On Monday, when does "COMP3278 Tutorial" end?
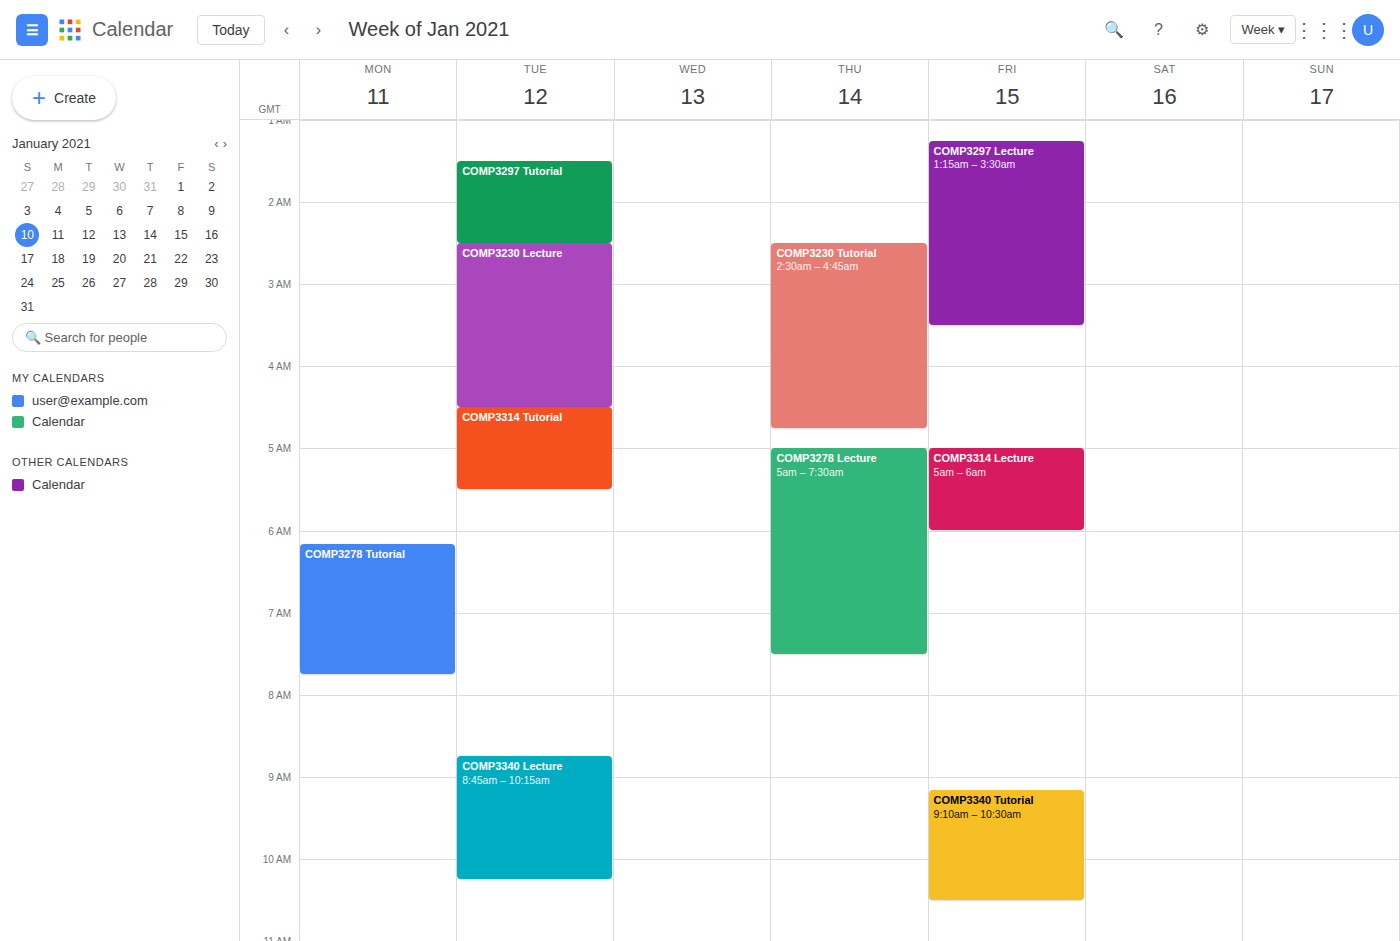
7:45 AM